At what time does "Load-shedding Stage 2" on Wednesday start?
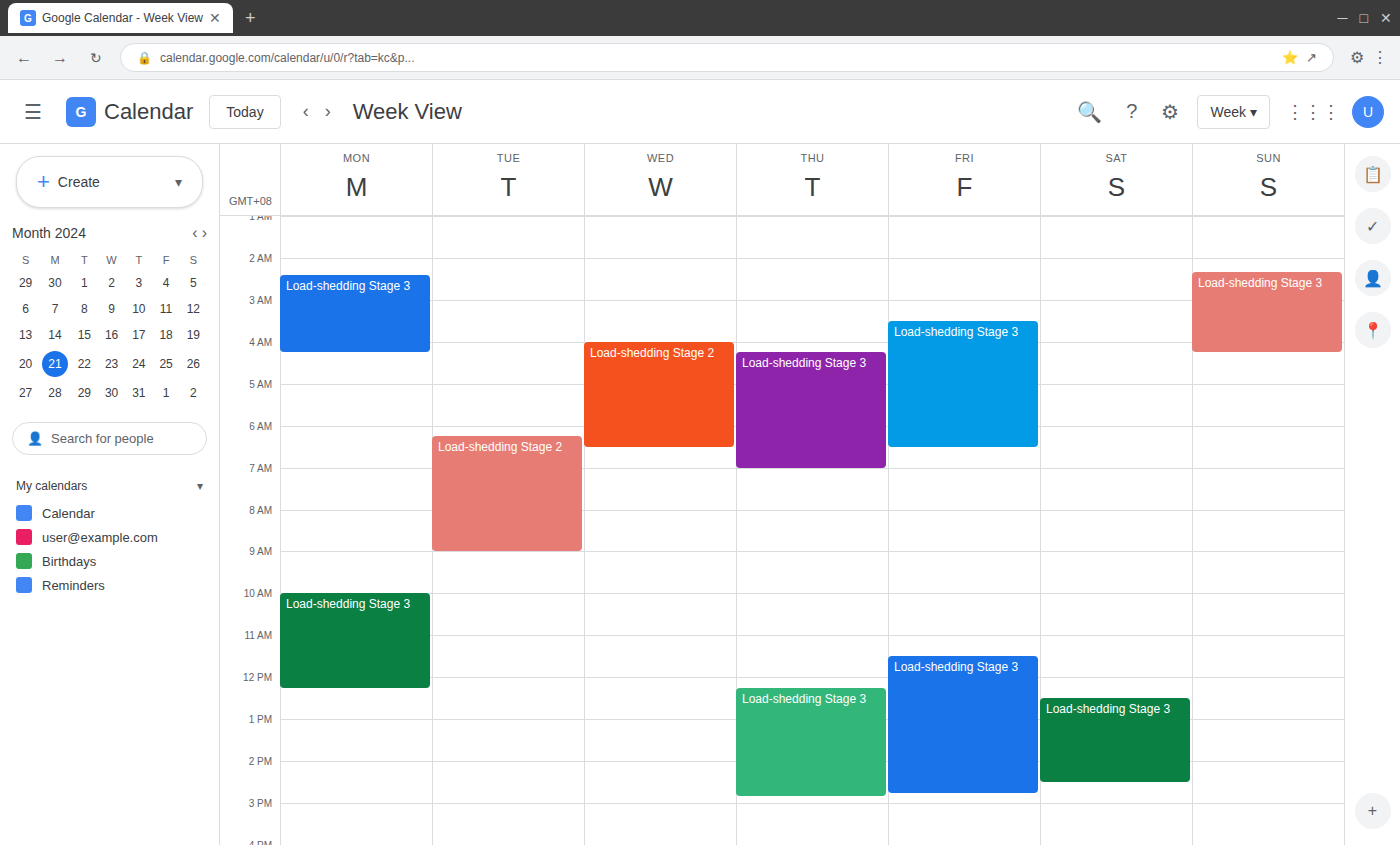
4:00 AM